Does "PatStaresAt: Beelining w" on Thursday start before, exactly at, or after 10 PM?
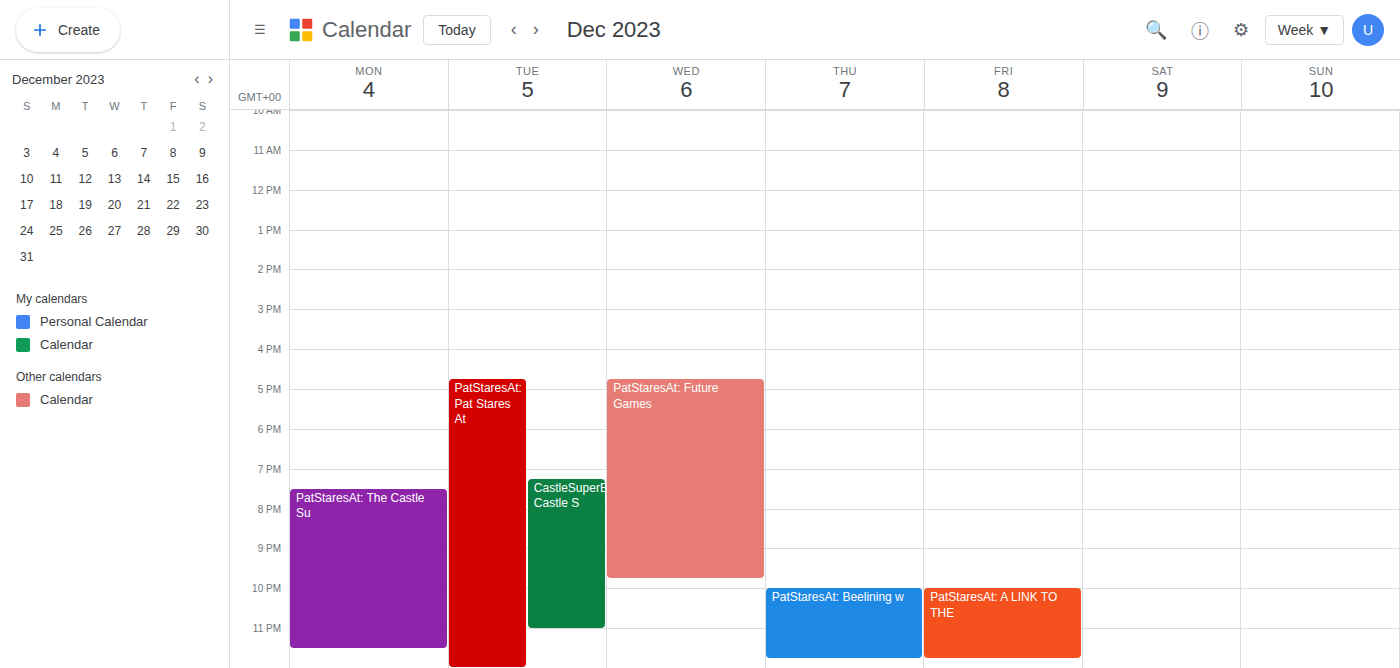
10:00 PM -- exactly at 10 PM, on the 10 PM line.